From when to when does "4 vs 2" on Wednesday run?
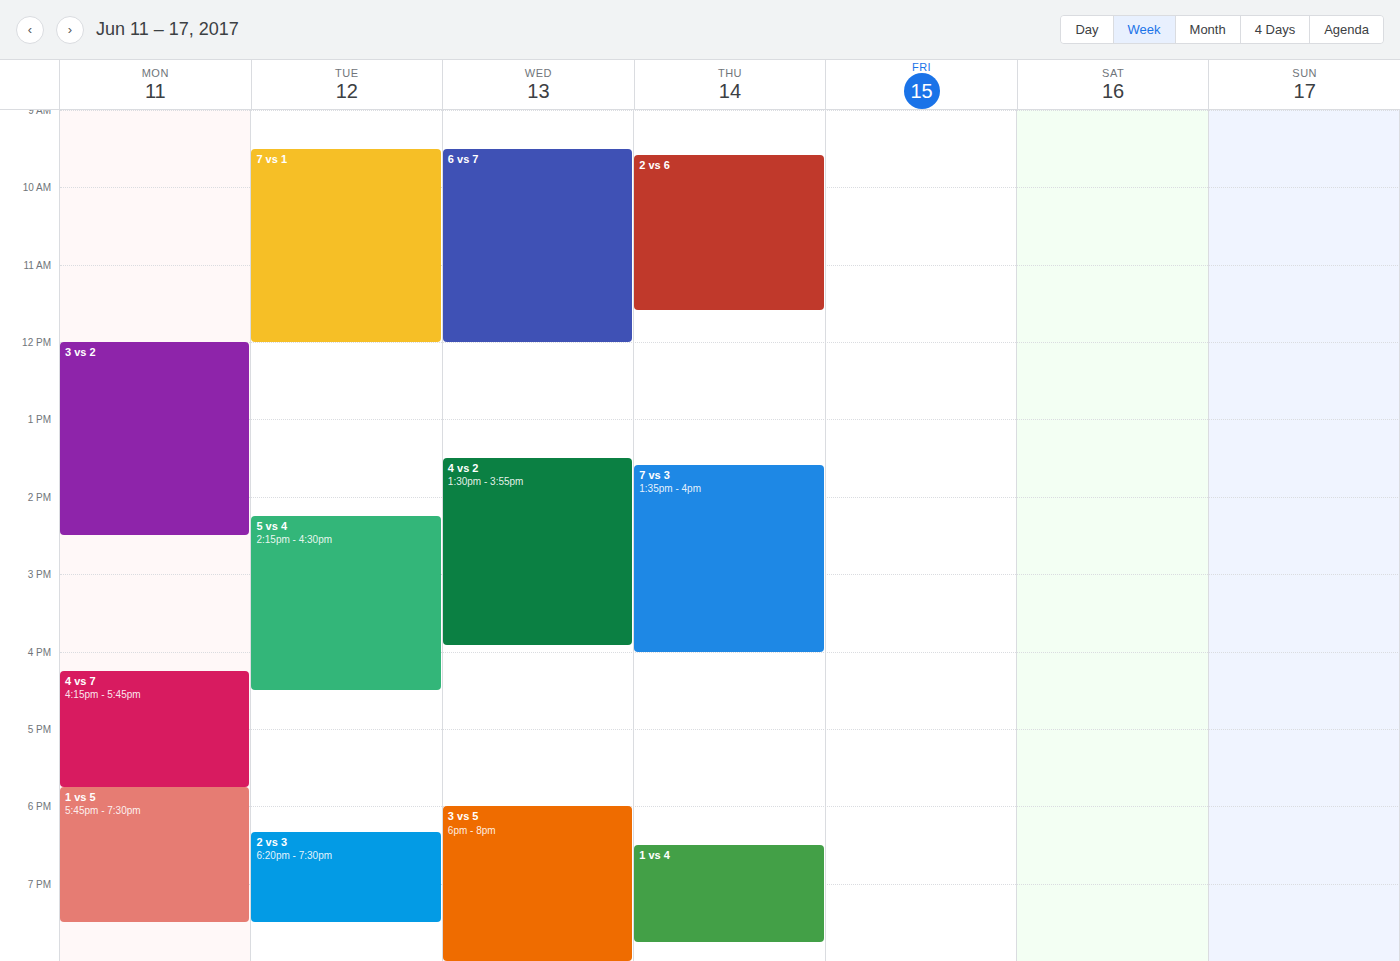
1:30 PM to 3:55 PM